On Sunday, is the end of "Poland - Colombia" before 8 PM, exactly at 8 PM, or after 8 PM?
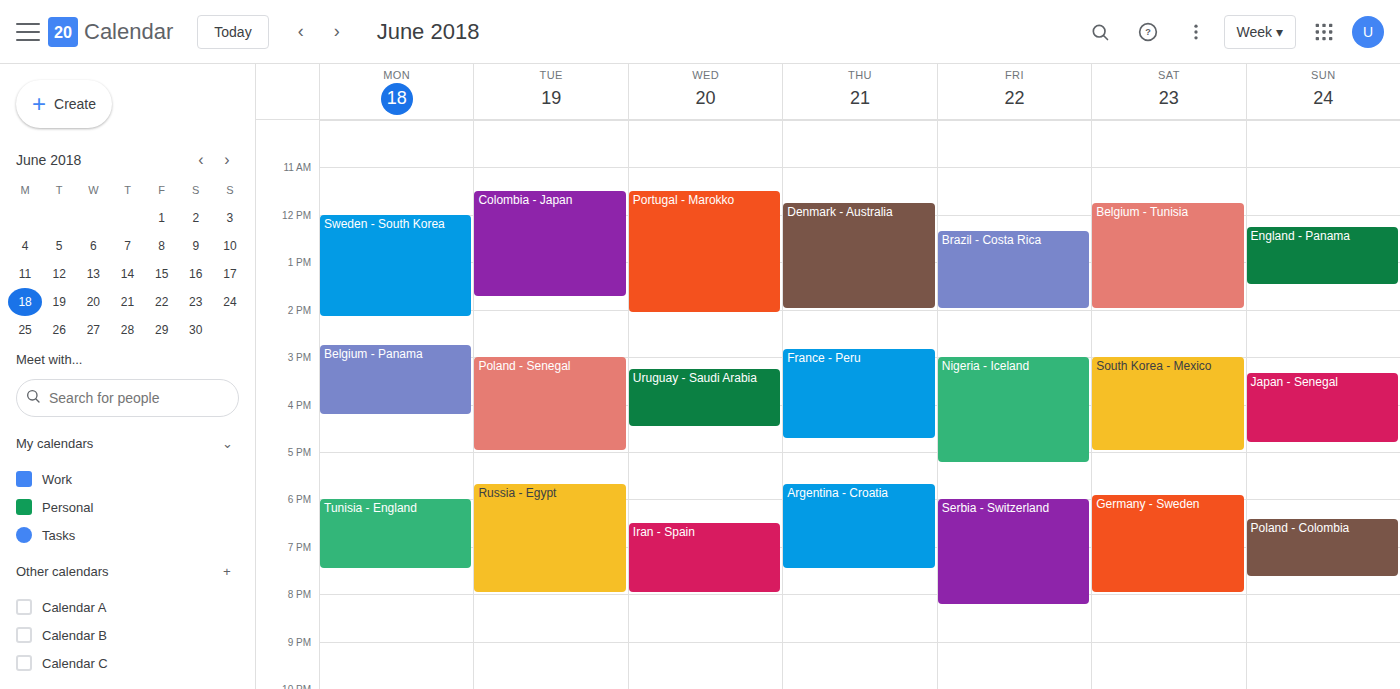
7:40 PM -- before 8 PM, 20 minutes above the 8 PM line.